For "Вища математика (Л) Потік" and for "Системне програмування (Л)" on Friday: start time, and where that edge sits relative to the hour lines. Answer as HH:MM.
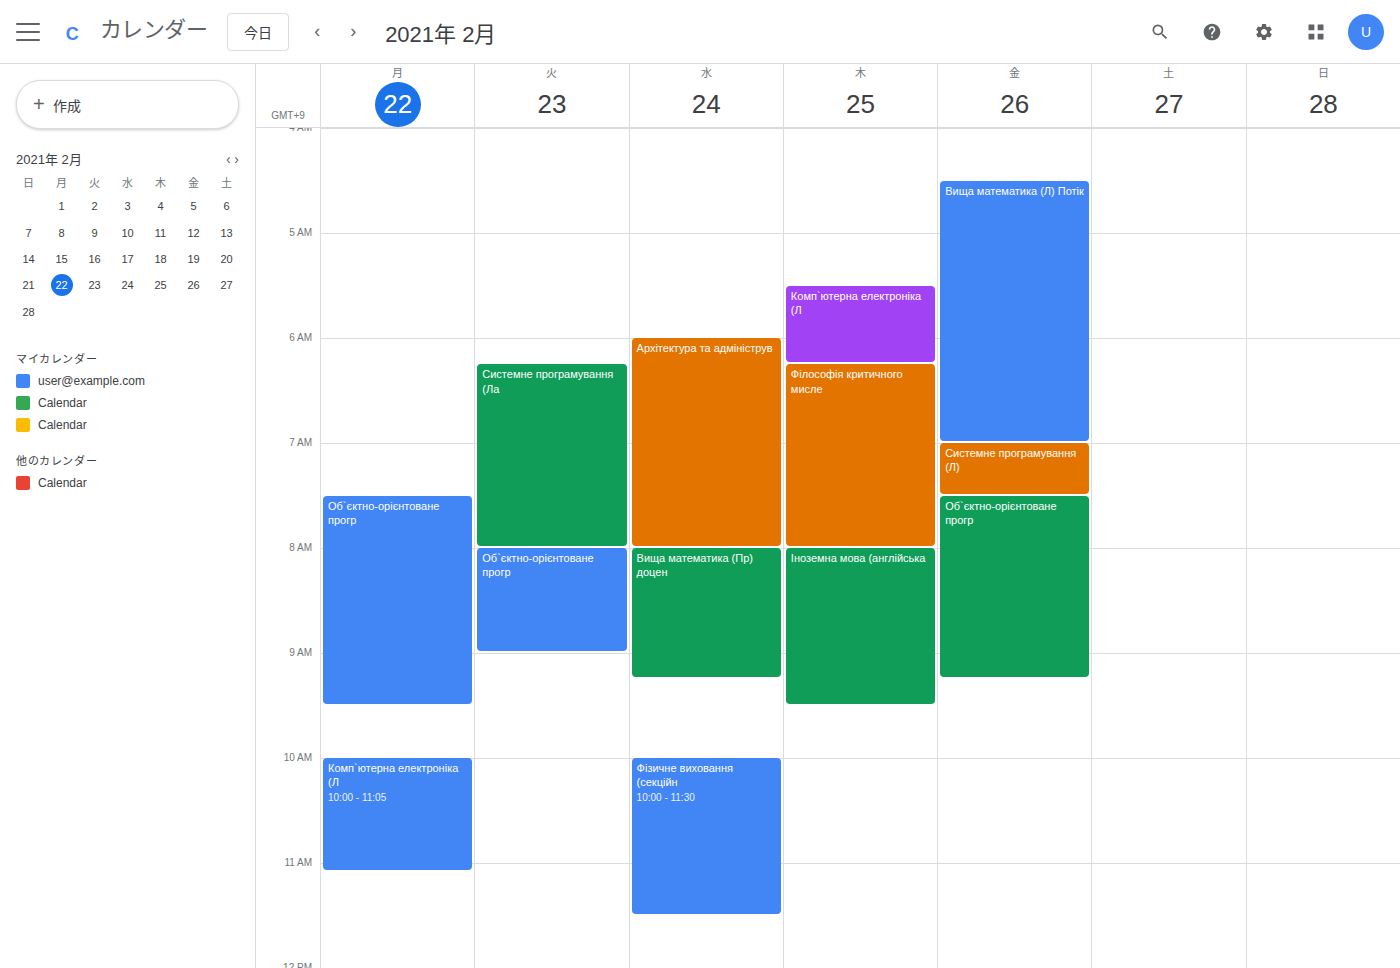
"Вища математика (Л) Потік": 04:30, halfway between the 04:00 and 05:00 lines. "Системне програмування (Л)": 07:00, exactly on the 07:00 line.